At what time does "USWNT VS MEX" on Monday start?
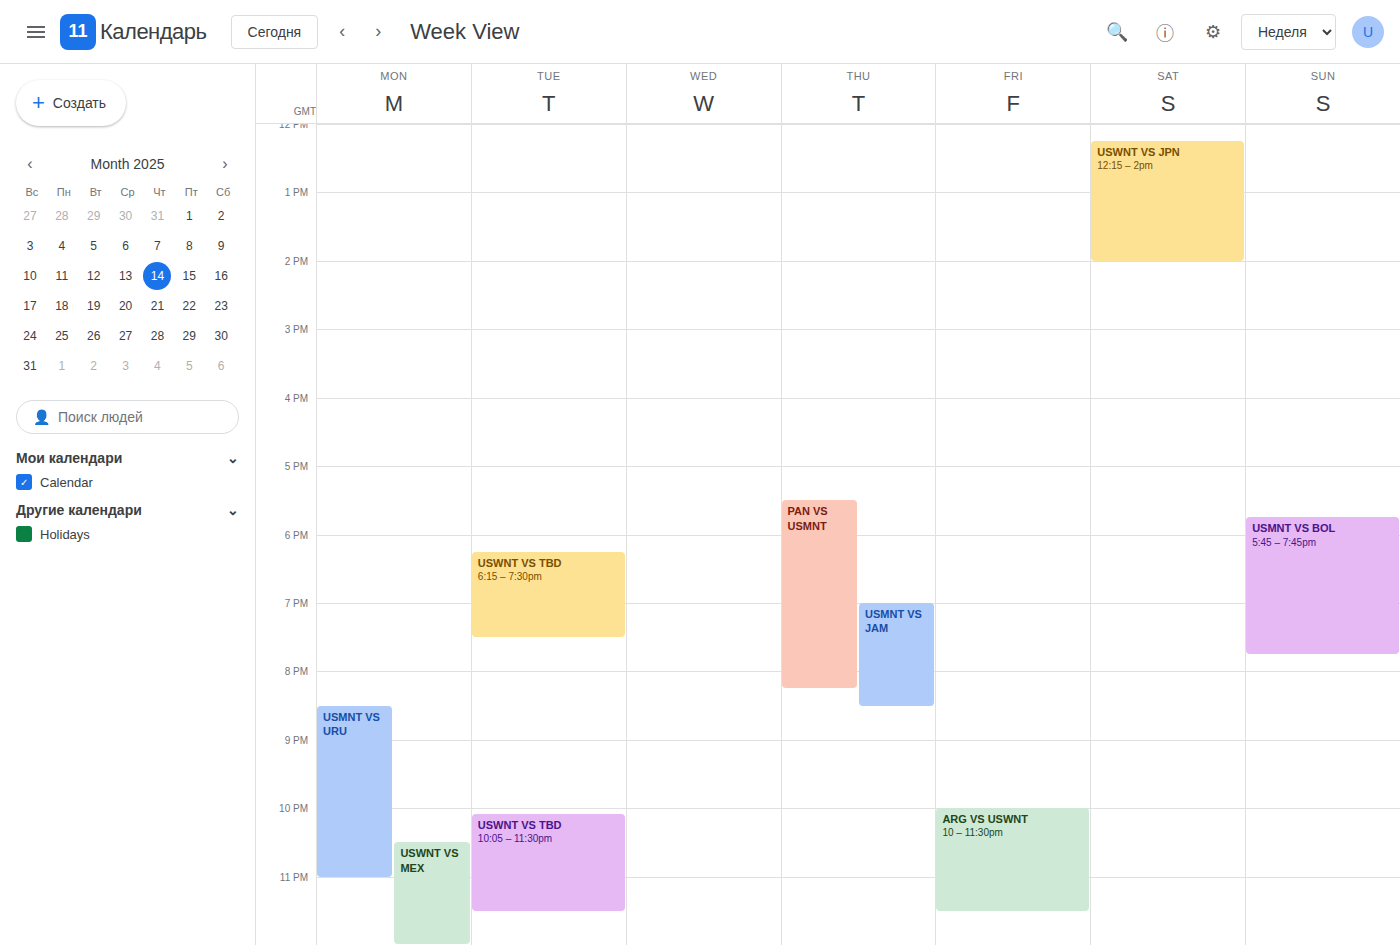
10:30 PM